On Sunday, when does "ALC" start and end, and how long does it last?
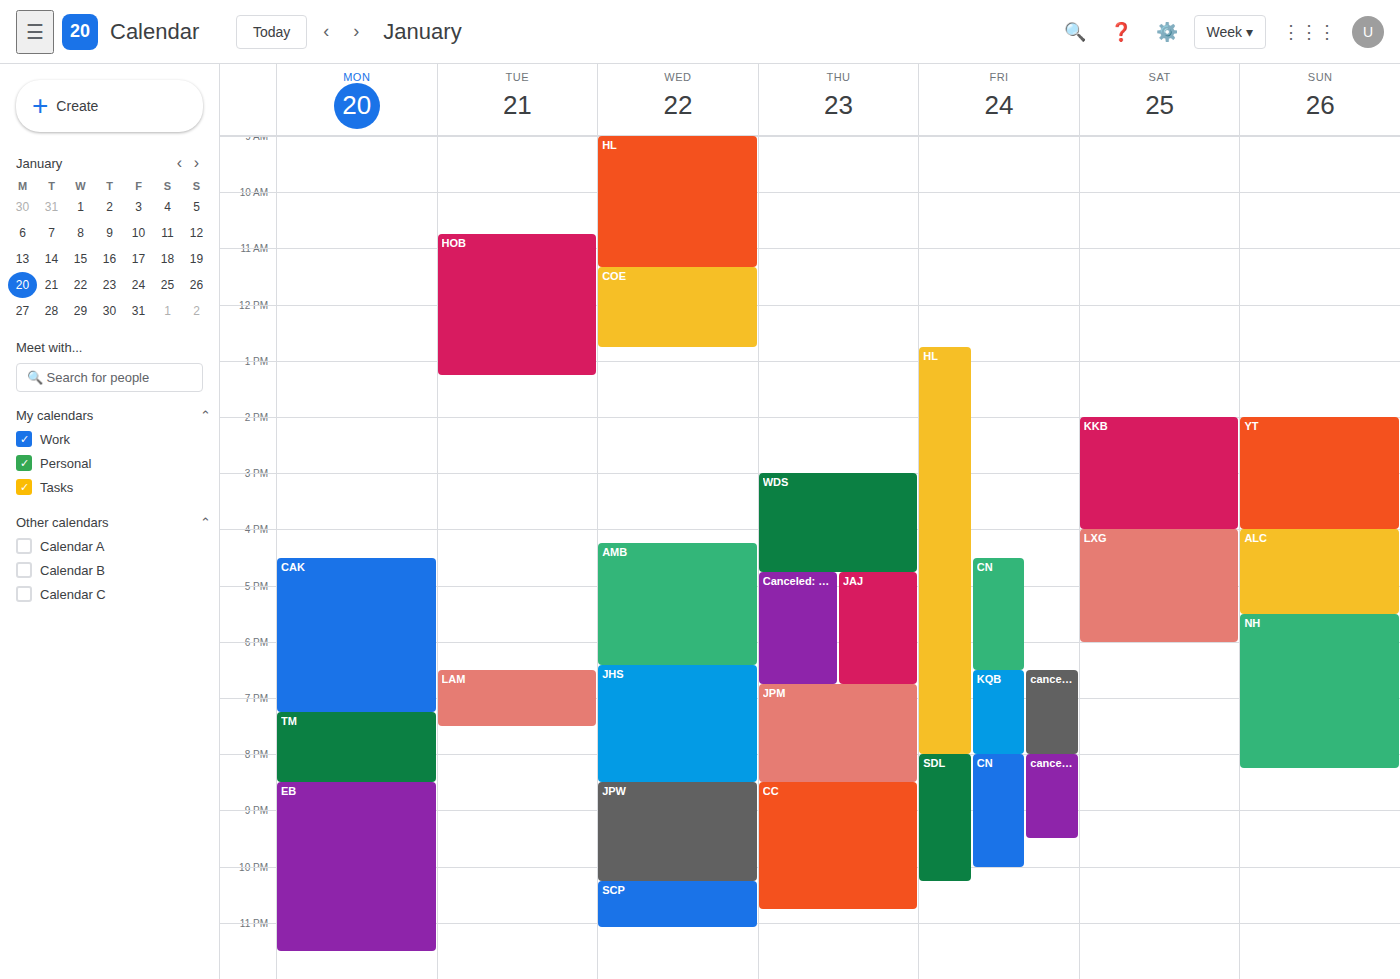
4:00 PM to 5:30 PM, 1 hour 30 minutes